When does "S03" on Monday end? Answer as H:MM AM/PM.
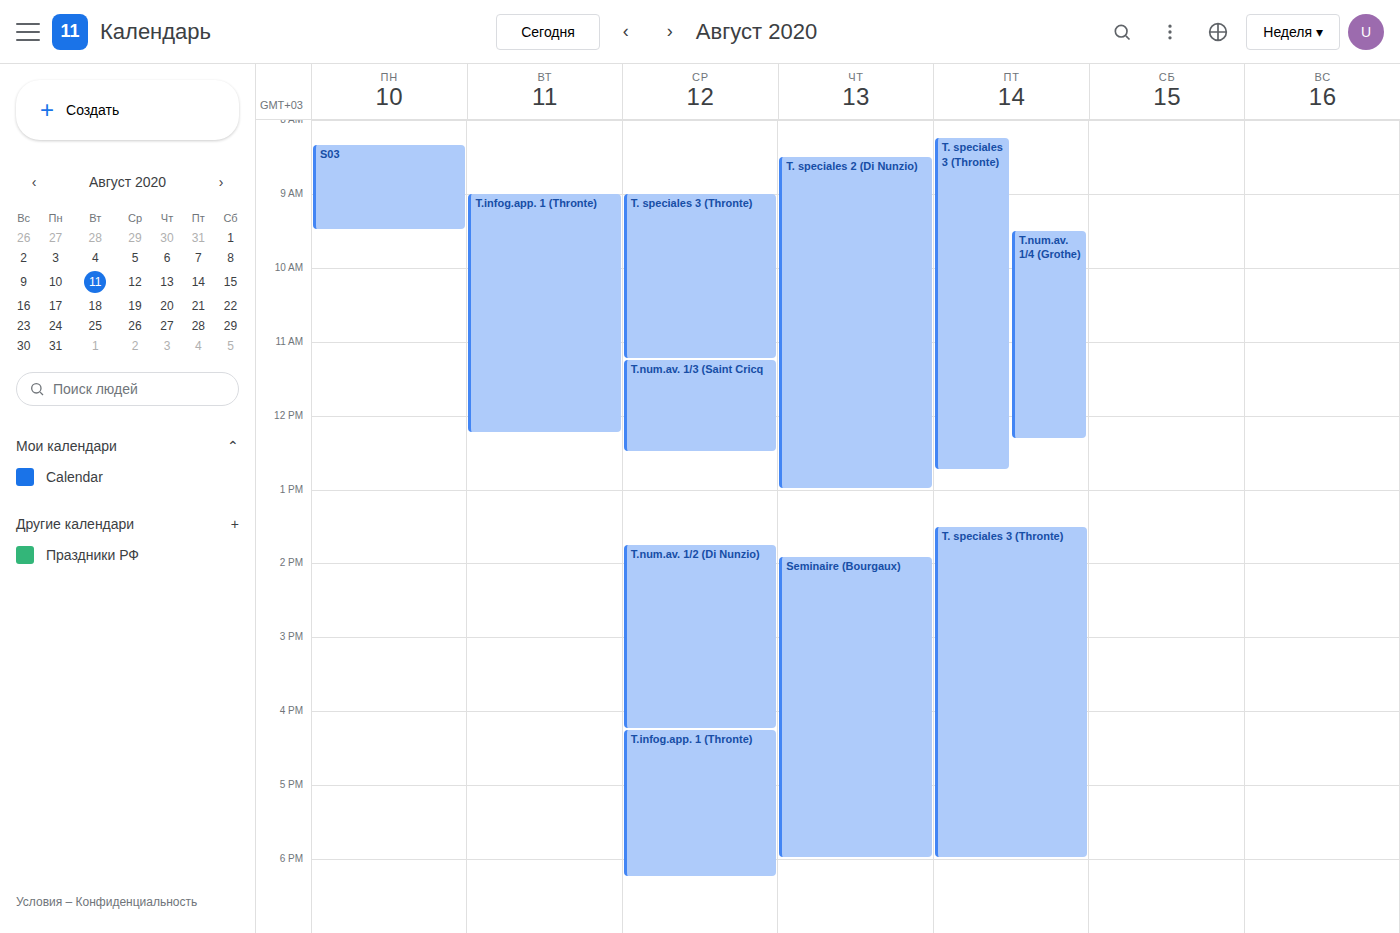
9:30 AM